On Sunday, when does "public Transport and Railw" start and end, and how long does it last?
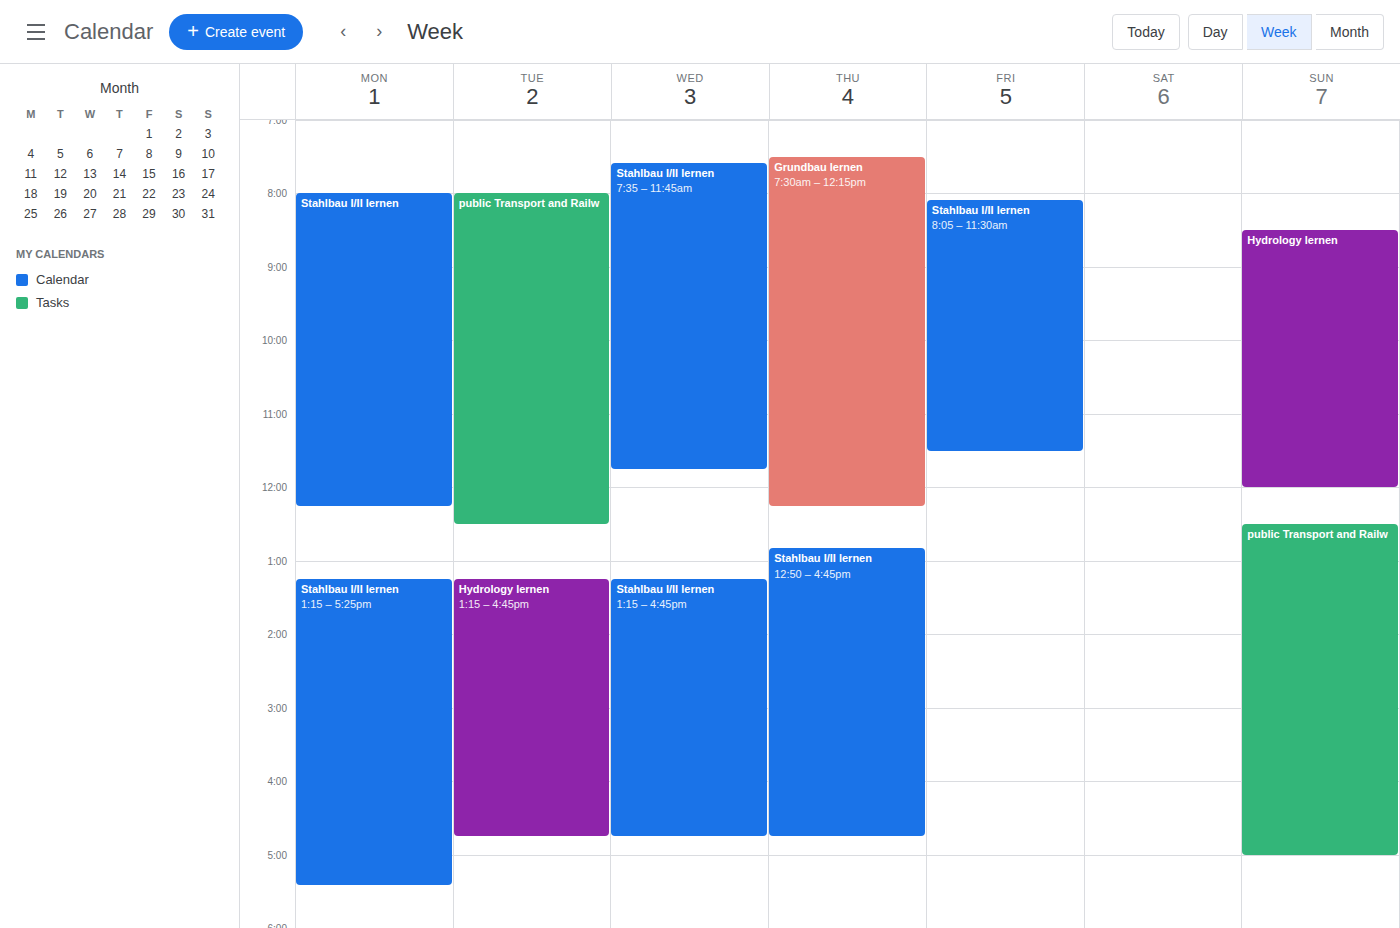
12:30 PM to 5:00 PM, 4 hours 30 minutes